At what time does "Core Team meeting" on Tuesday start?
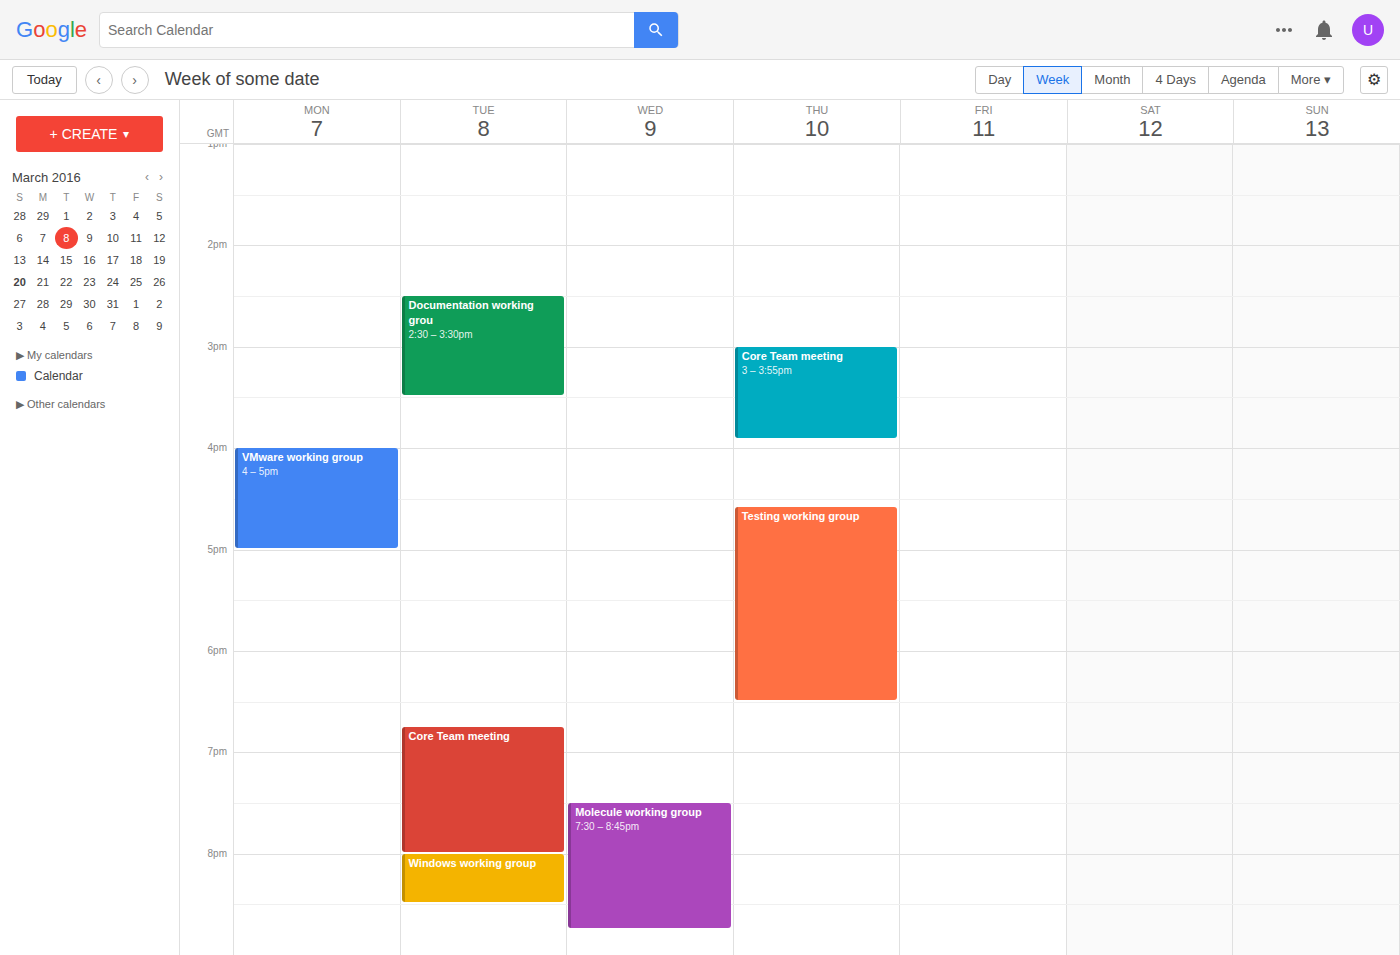
6:45 PM